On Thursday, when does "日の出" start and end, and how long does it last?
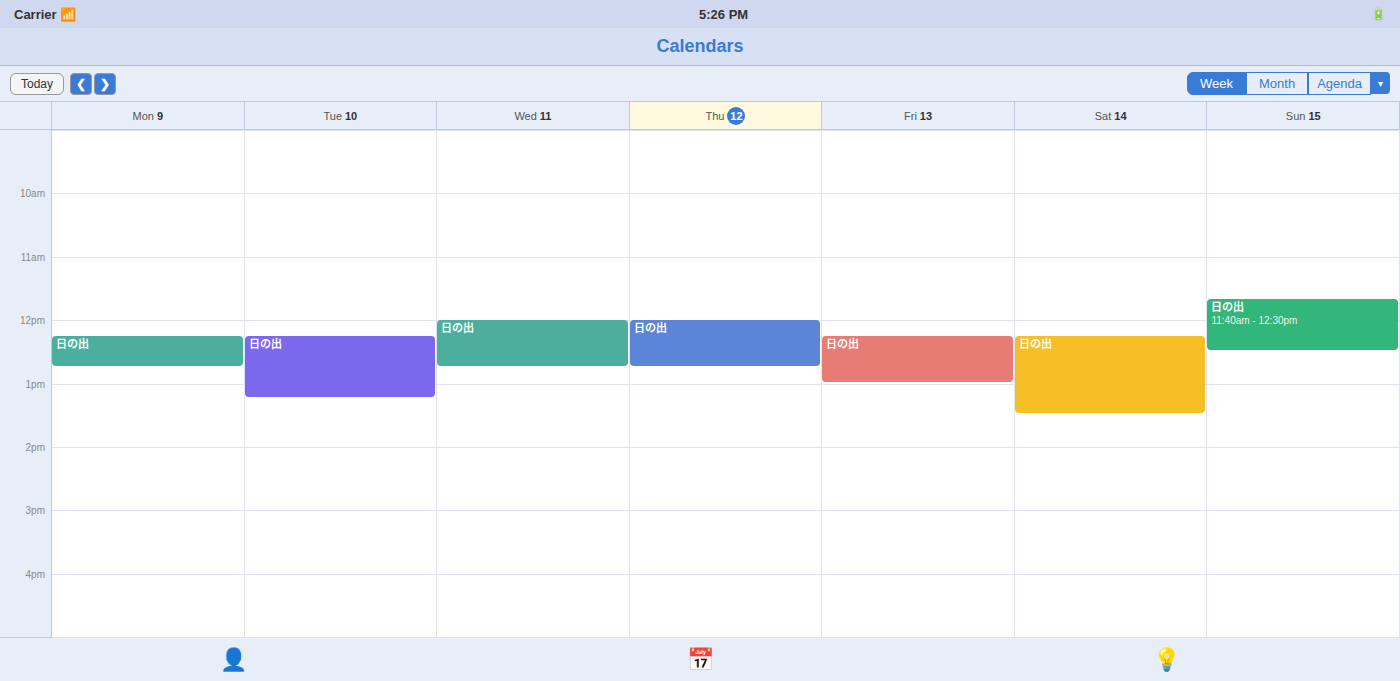
12:00 PM to 12:45 PM, 45 minutes